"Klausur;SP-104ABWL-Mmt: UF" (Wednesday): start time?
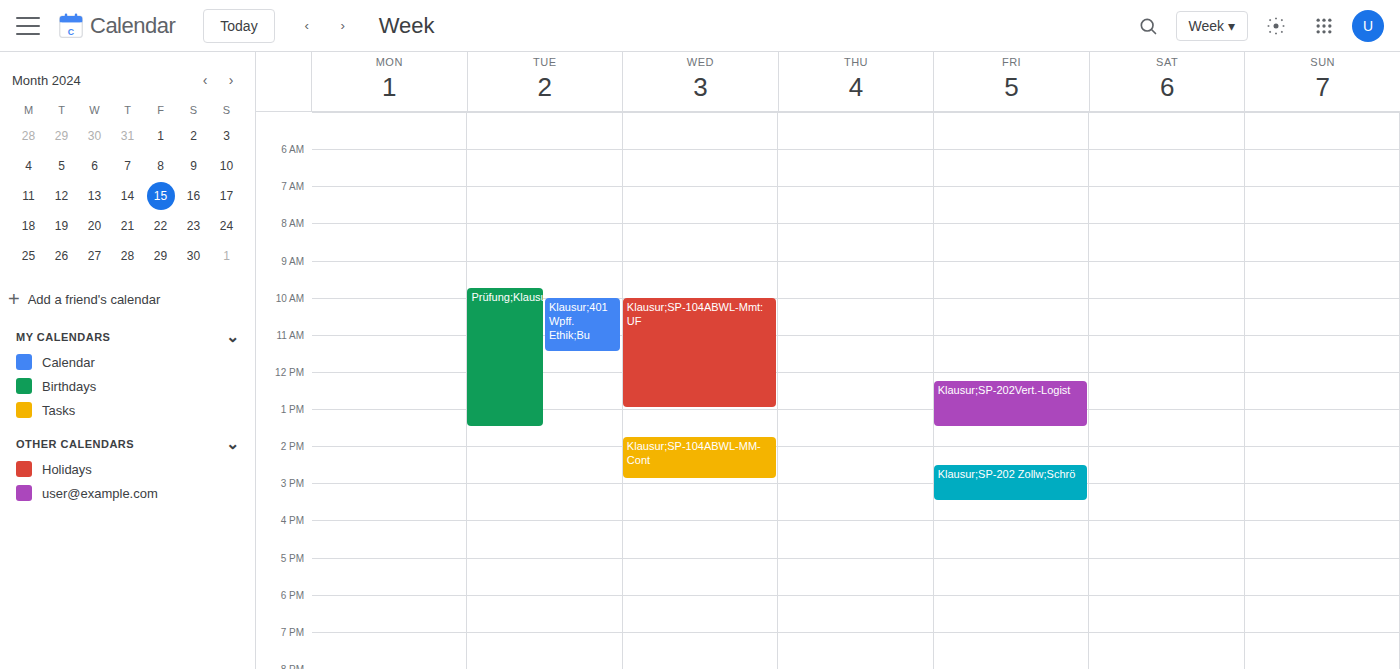
10:00 AM